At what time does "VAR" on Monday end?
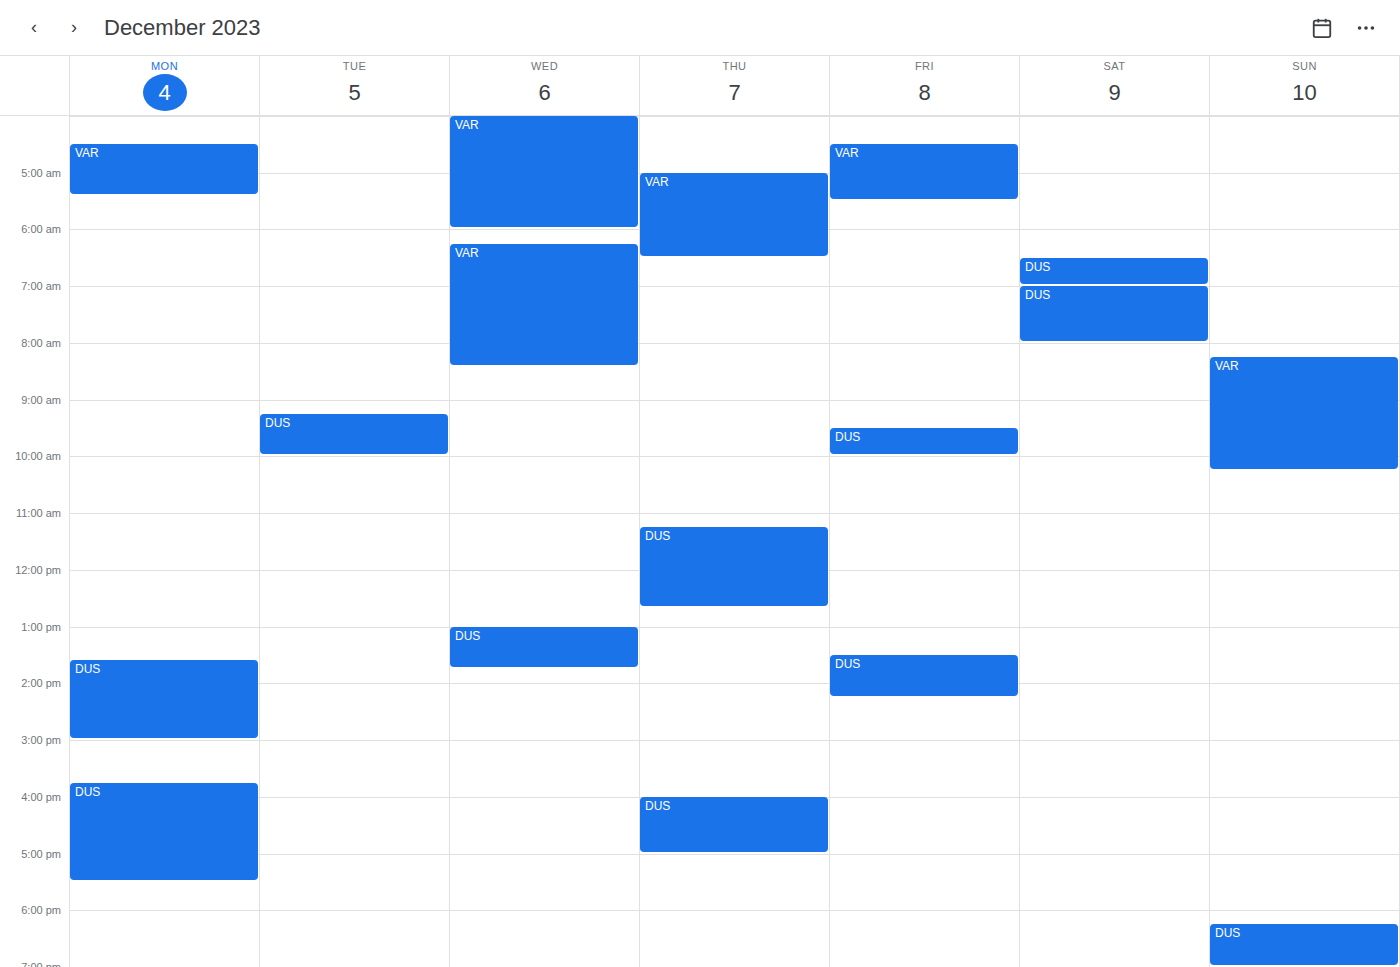
5:25 AM